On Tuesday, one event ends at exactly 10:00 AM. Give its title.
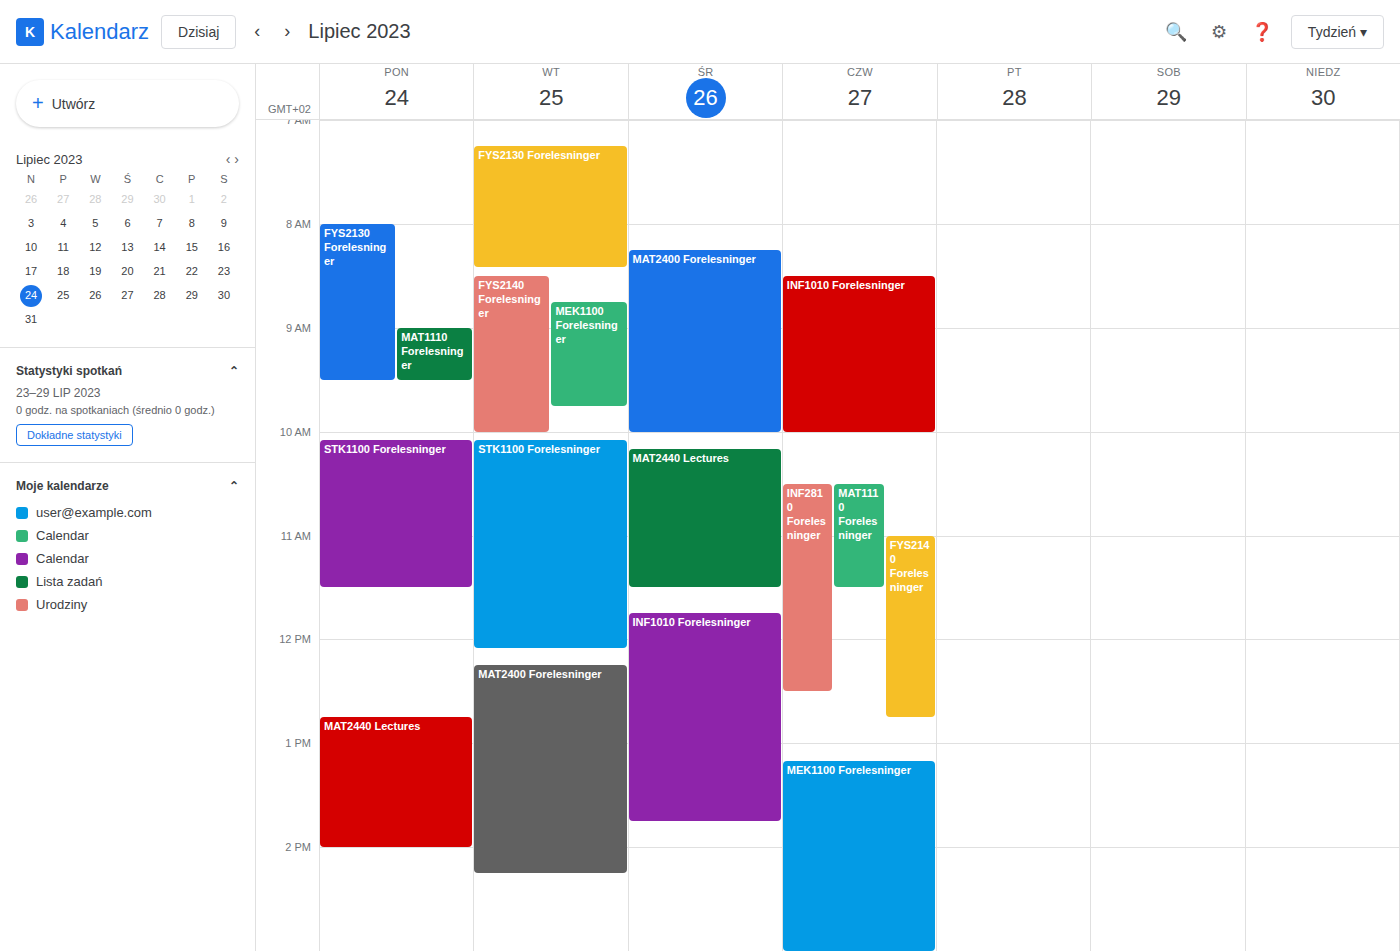
"FYS2140 Forelesninger"